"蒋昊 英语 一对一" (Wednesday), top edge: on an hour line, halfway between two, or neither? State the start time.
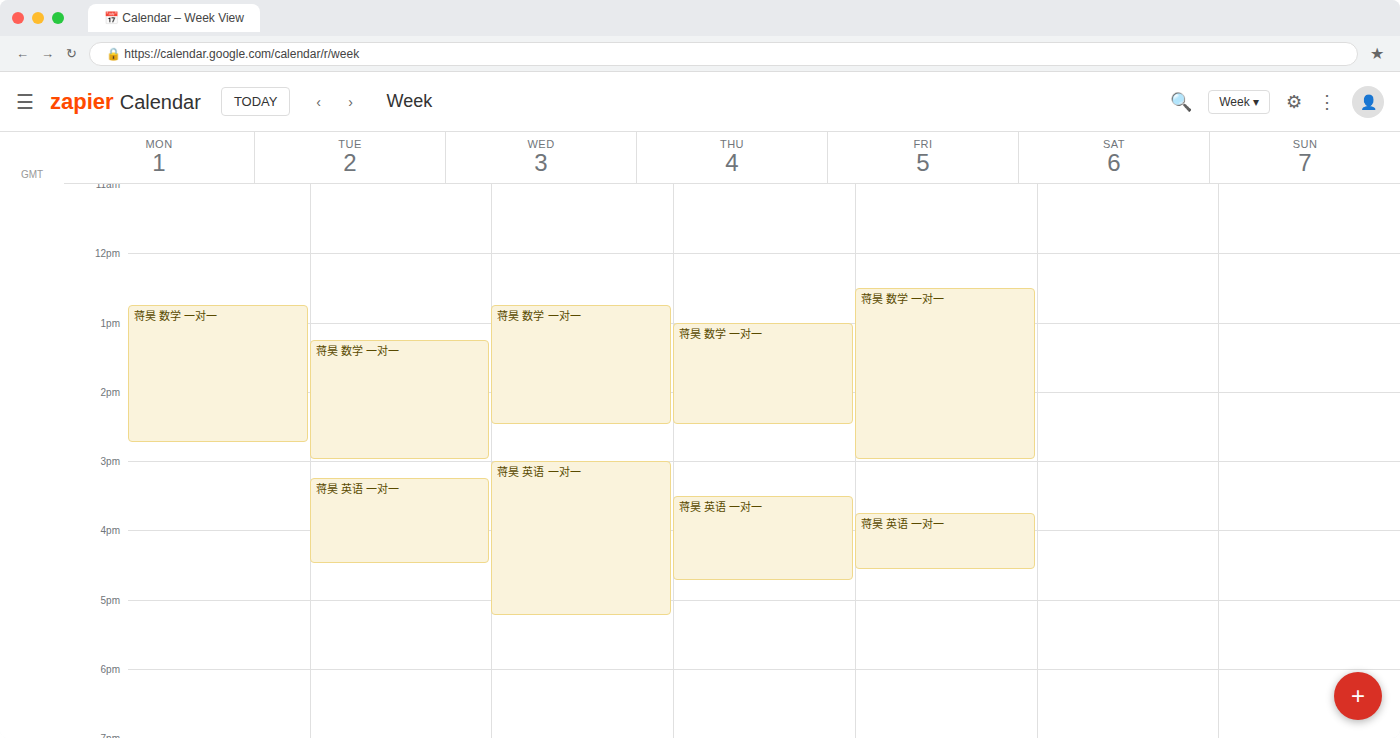
3:00 PM -- exactly on the 3 PM line.